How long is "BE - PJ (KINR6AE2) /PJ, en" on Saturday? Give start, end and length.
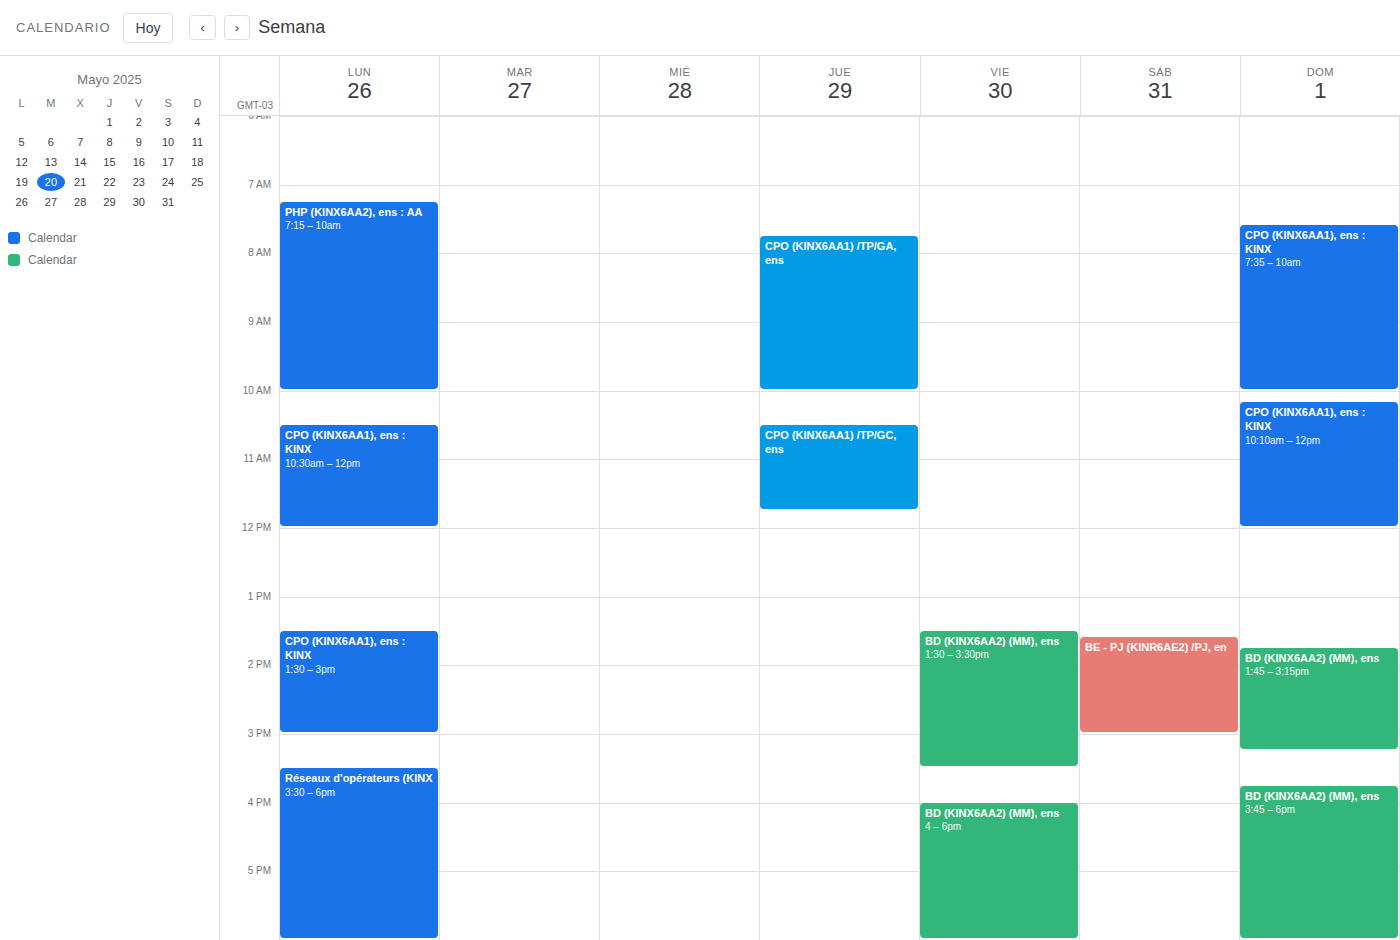
1:35 PM to 3:00 PM, 1 hour 25 minutes